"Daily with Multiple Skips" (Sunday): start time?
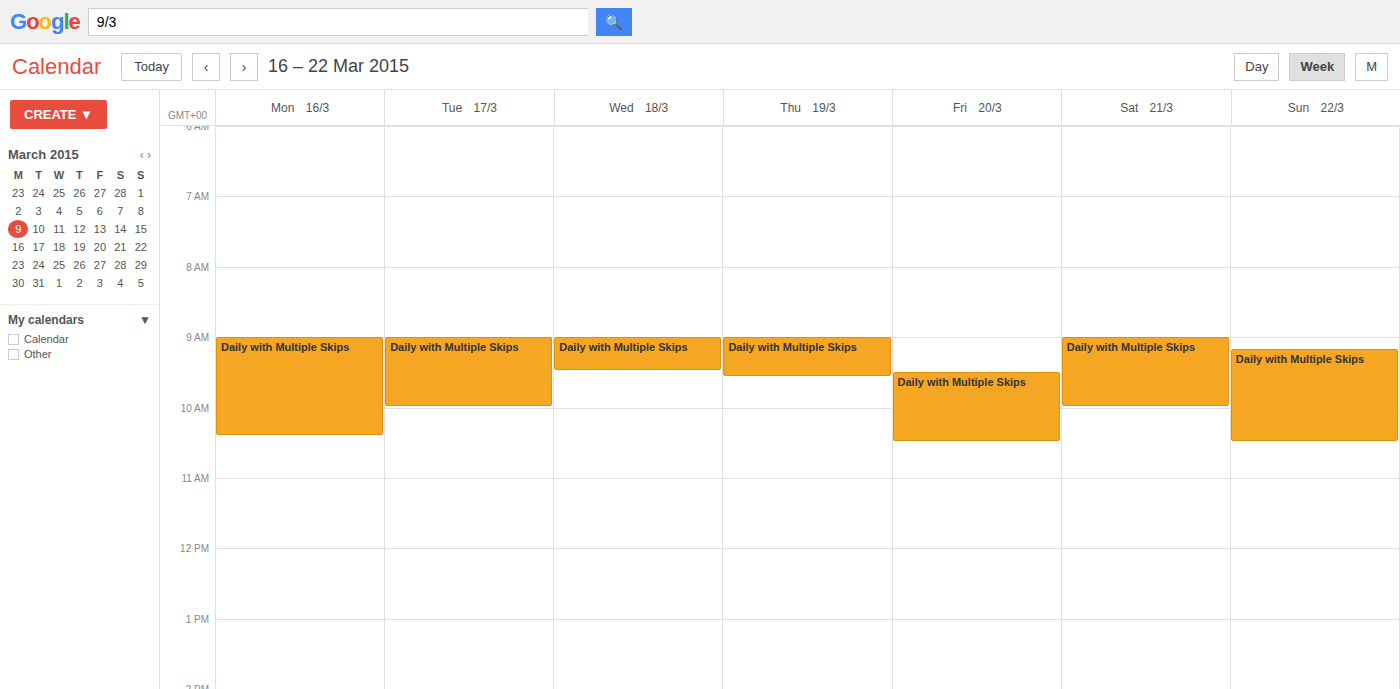
9:10 AM